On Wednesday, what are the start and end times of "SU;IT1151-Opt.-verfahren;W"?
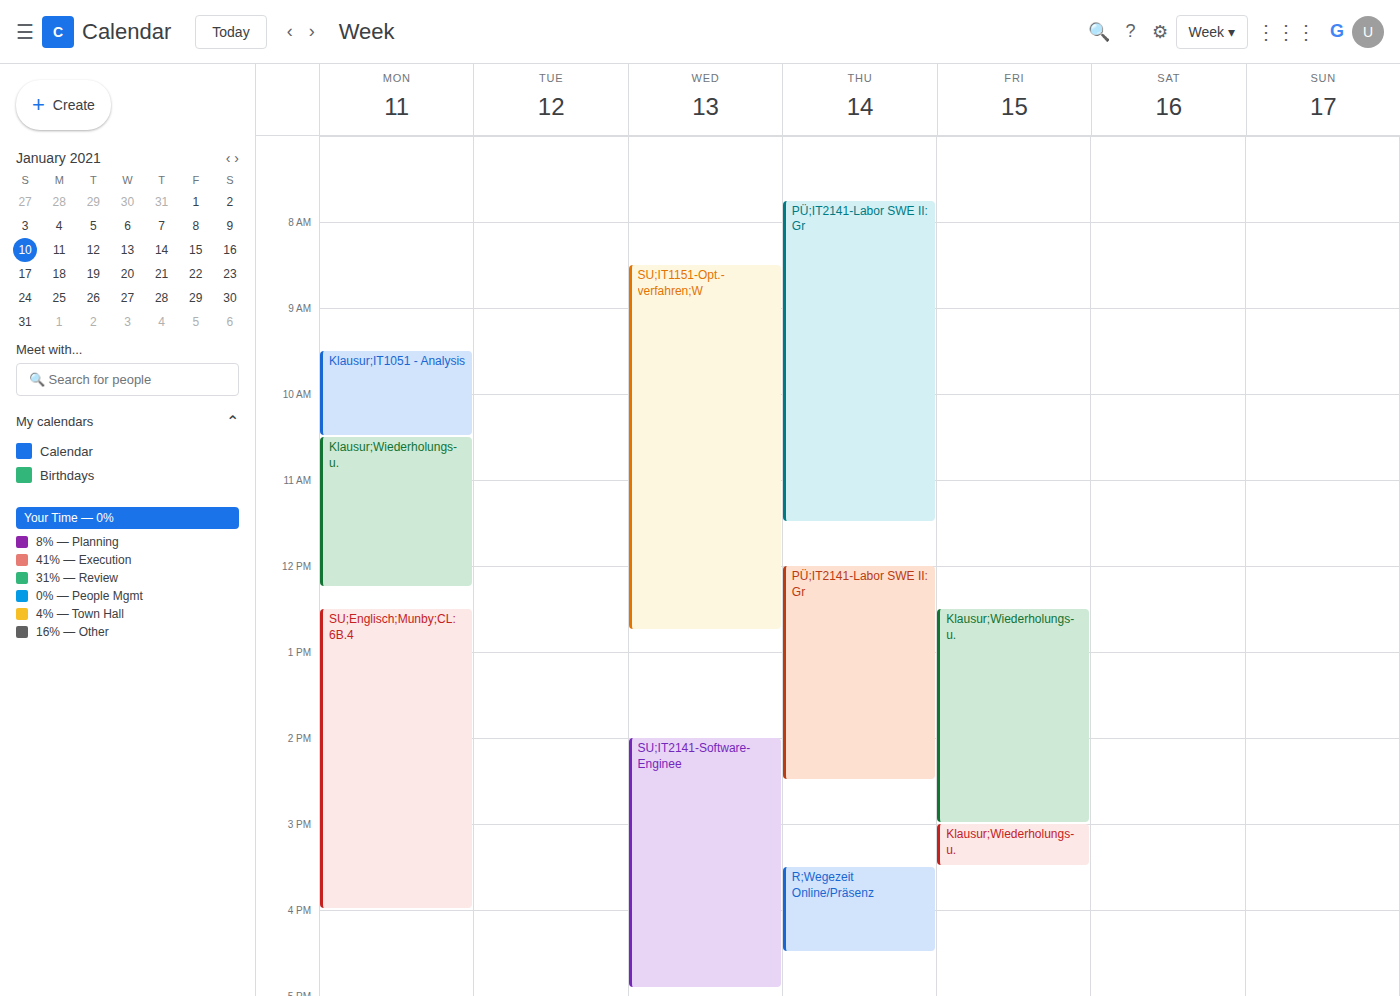
8:30 AM to 12:45 PM